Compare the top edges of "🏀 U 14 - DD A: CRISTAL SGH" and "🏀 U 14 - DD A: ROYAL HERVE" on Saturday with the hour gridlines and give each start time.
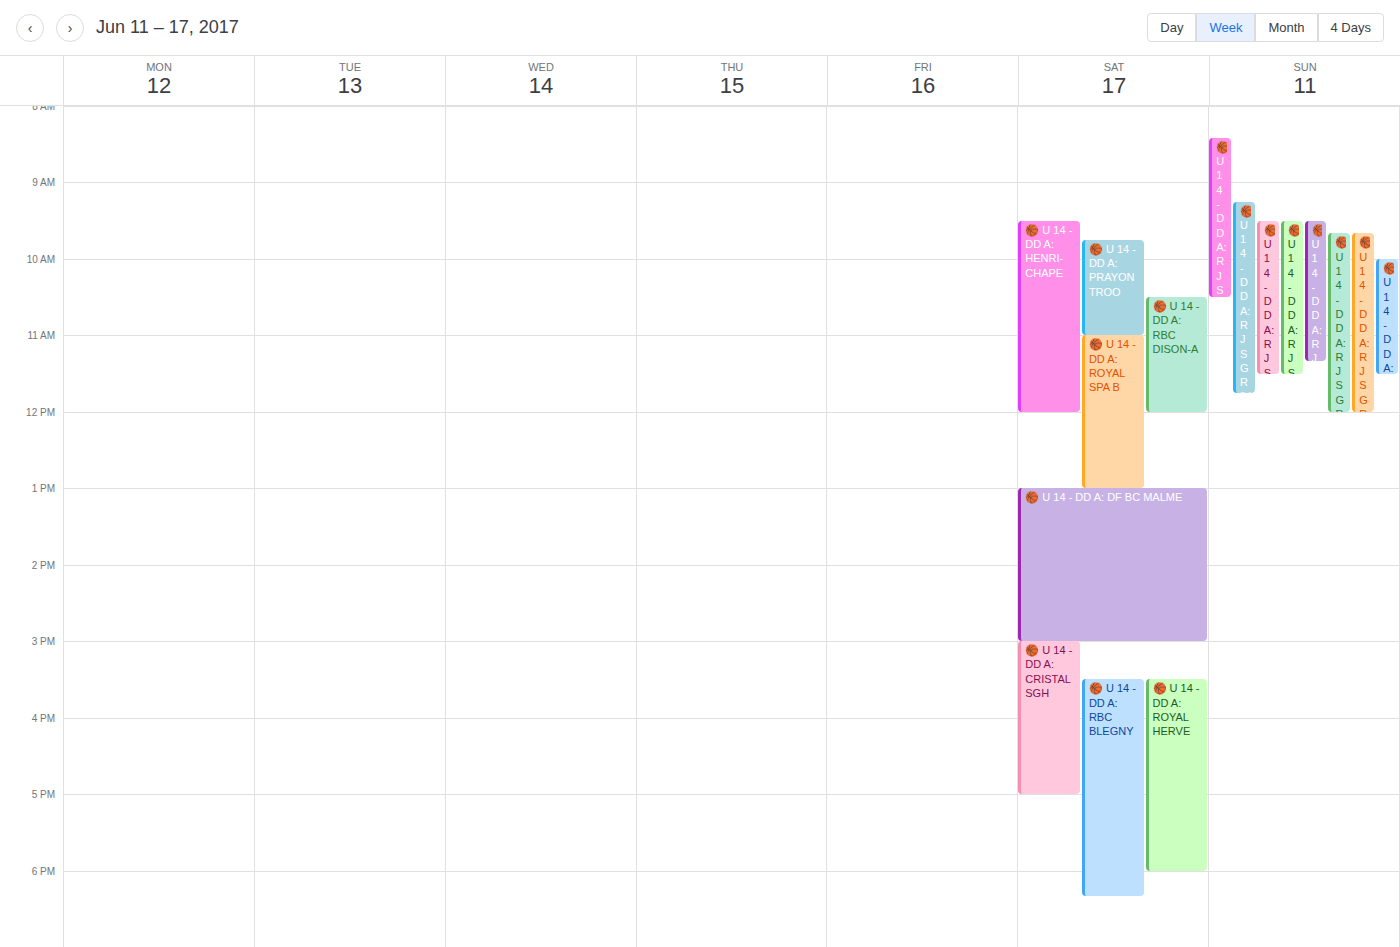
"🏀 U 14 - DD A: CRISTAL SGH": 3:00 PM, exactly on the 3 PM line. "🏀 U 14 - DD A: ROYAL HERVE": 3:30 PM, halfway between the 3 PM and 4 PM lines.